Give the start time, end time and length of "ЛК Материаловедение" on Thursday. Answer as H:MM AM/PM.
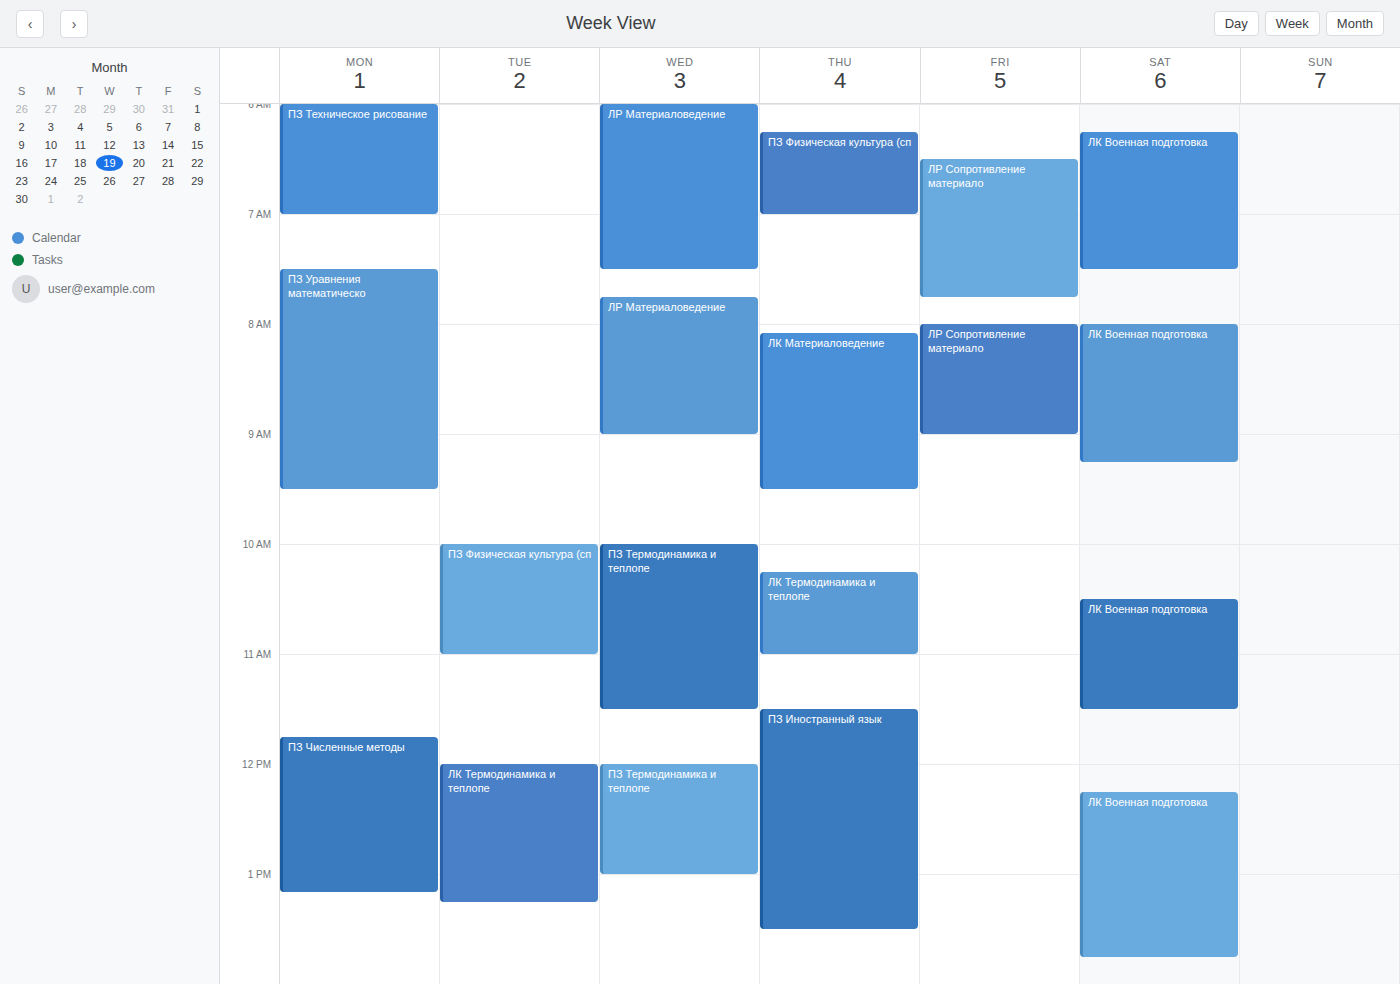
8:05 AM to 9:30 AM, 1 hour 25 minutes